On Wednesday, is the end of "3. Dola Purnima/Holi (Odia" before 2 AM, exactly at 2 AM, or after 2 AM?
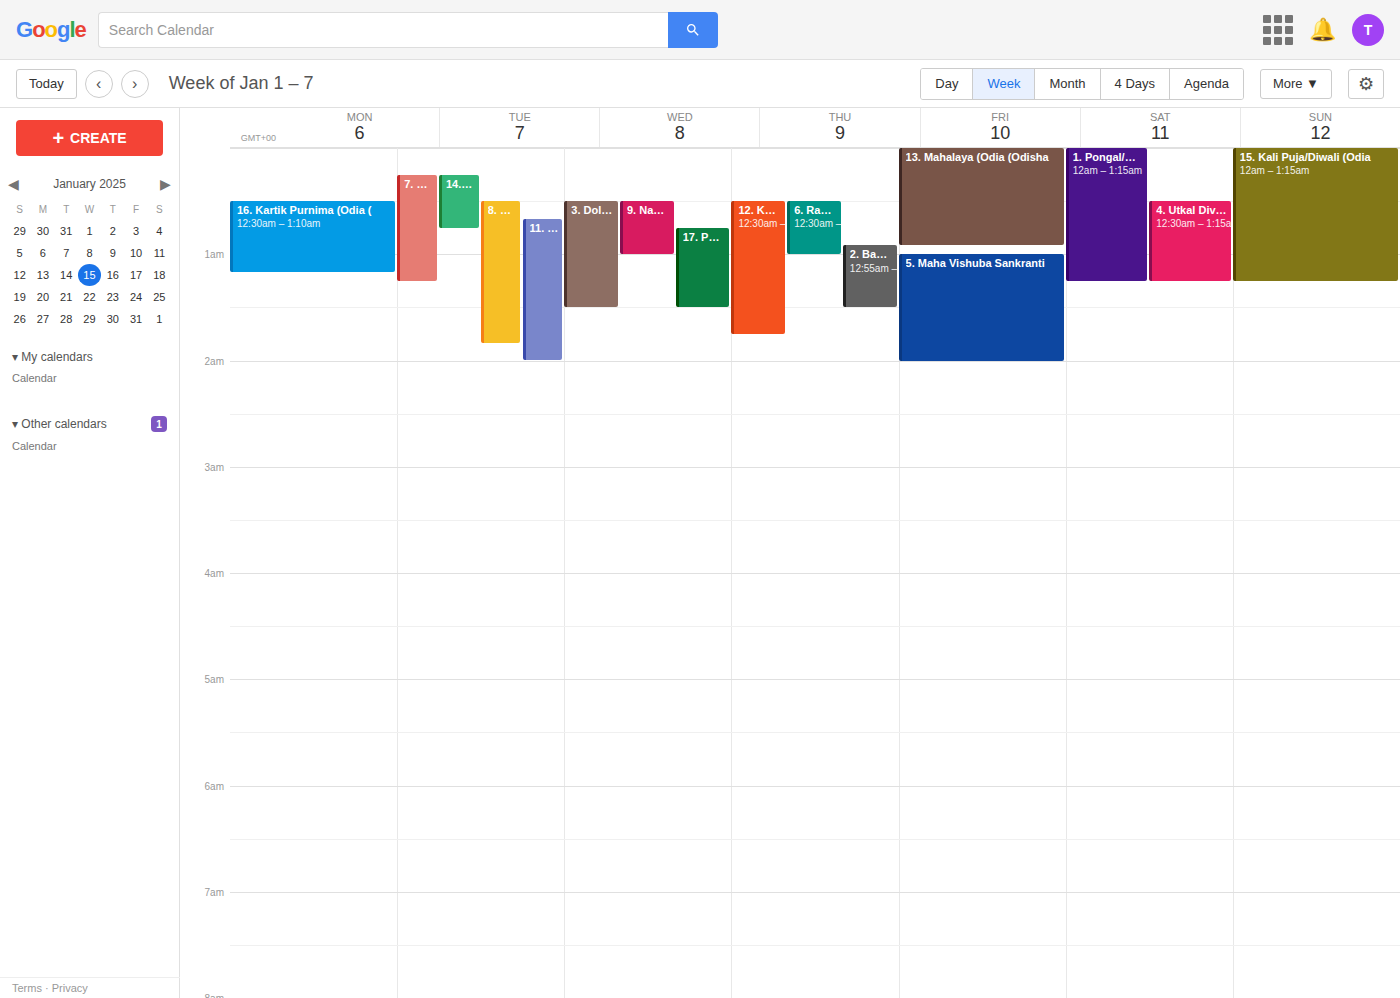
1:30 AM -- before 2 AM, 30 minutes above the 2 AM line.